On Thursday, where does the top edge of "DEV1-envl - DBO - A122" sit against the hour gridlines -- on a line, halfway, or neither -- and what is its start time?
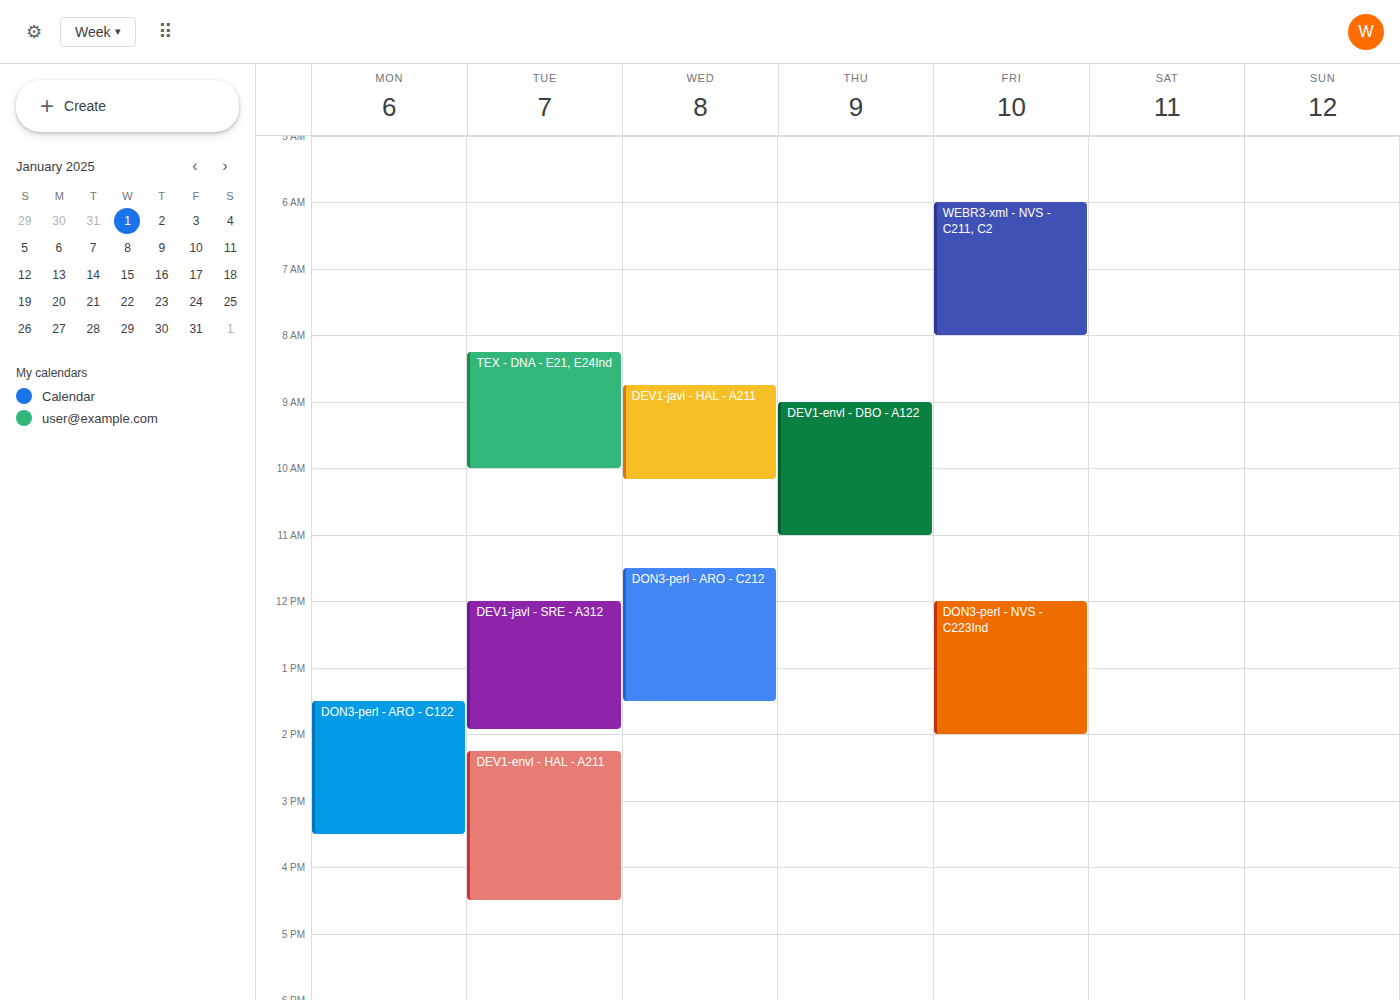
9:00 AM -- exactly on the 9 AM line.